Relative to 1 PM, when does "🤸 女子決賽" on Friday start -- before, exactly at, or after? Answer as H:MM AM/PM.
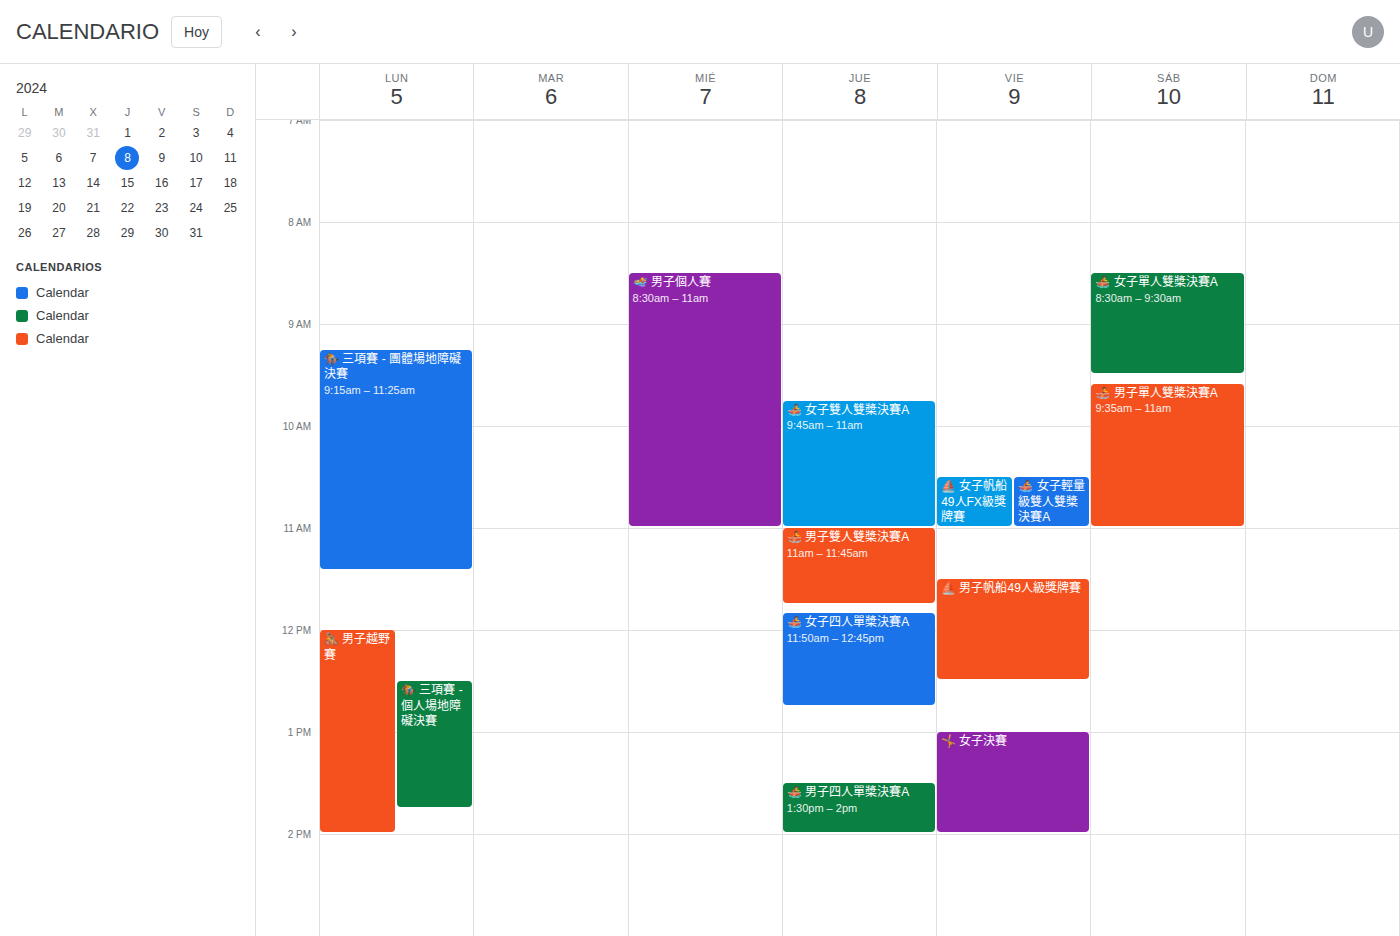
1:00 PM -- exactly at 1 PM, on the 1 PM line.